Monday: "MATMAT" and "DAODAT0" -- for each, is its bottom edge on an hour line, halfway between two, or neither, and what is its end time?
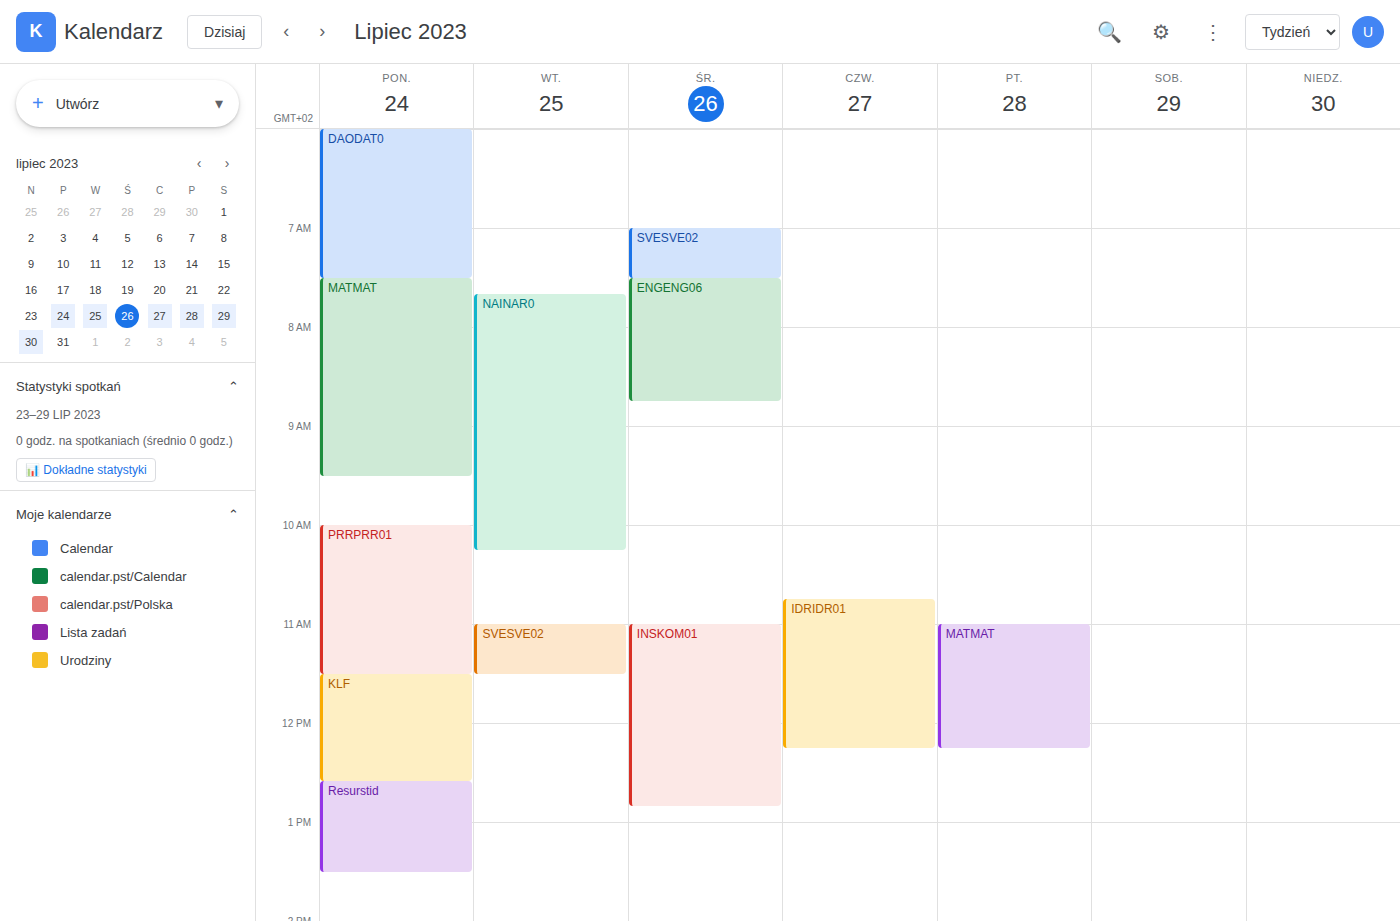
"MATMAT": 9:30 AM, halfway between the 9 AM and 10 AM lines. "DAODAT0": 7:30 AM, halfway between the 7 AM and 8 AM lines.